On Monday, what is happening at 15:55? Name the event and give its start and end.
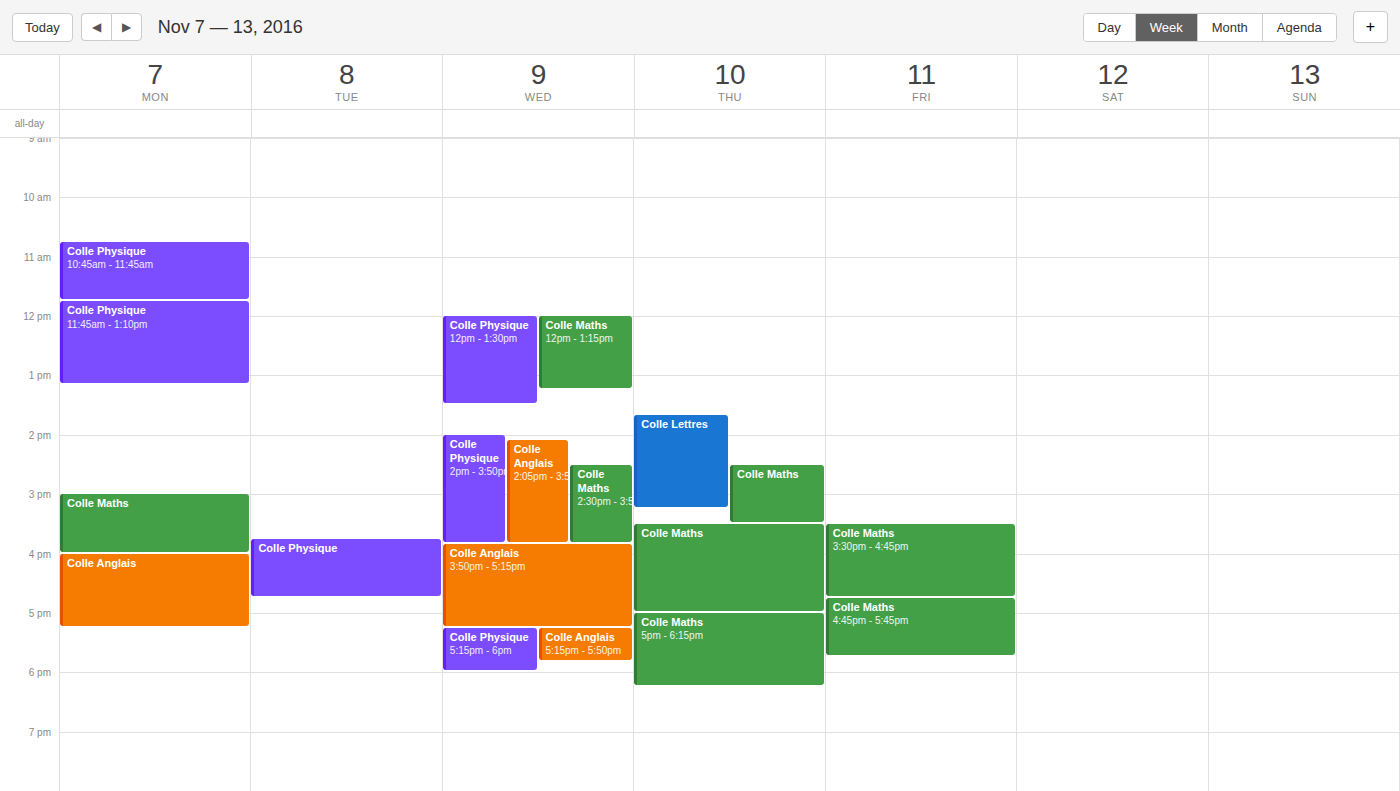
"Colle Maths", 15:00 to 16:00